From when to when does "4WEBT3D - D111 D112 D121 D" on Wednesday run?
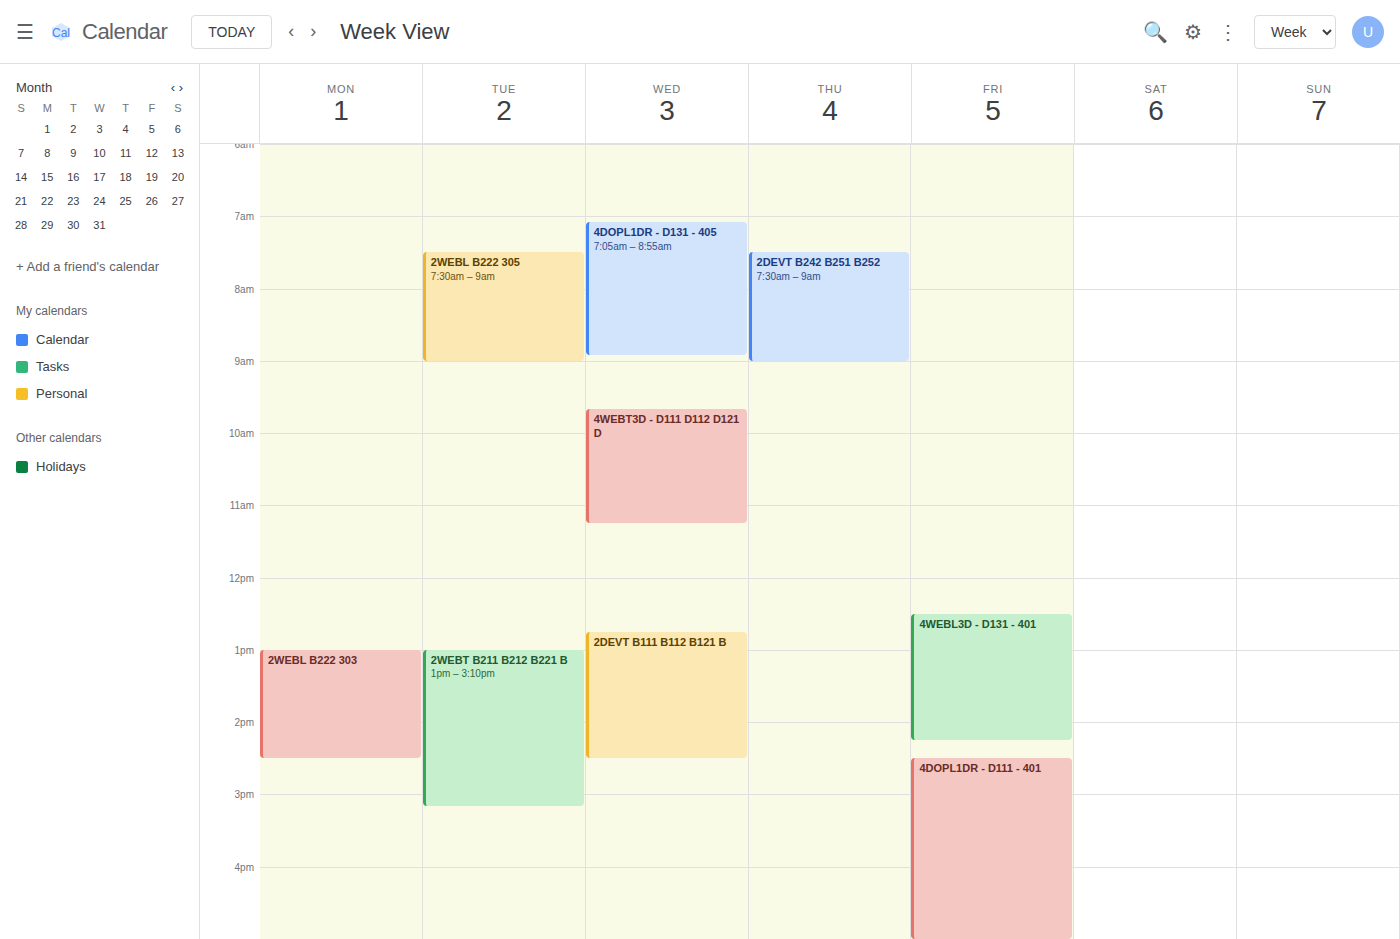
9:40 AM to 11:15 AM